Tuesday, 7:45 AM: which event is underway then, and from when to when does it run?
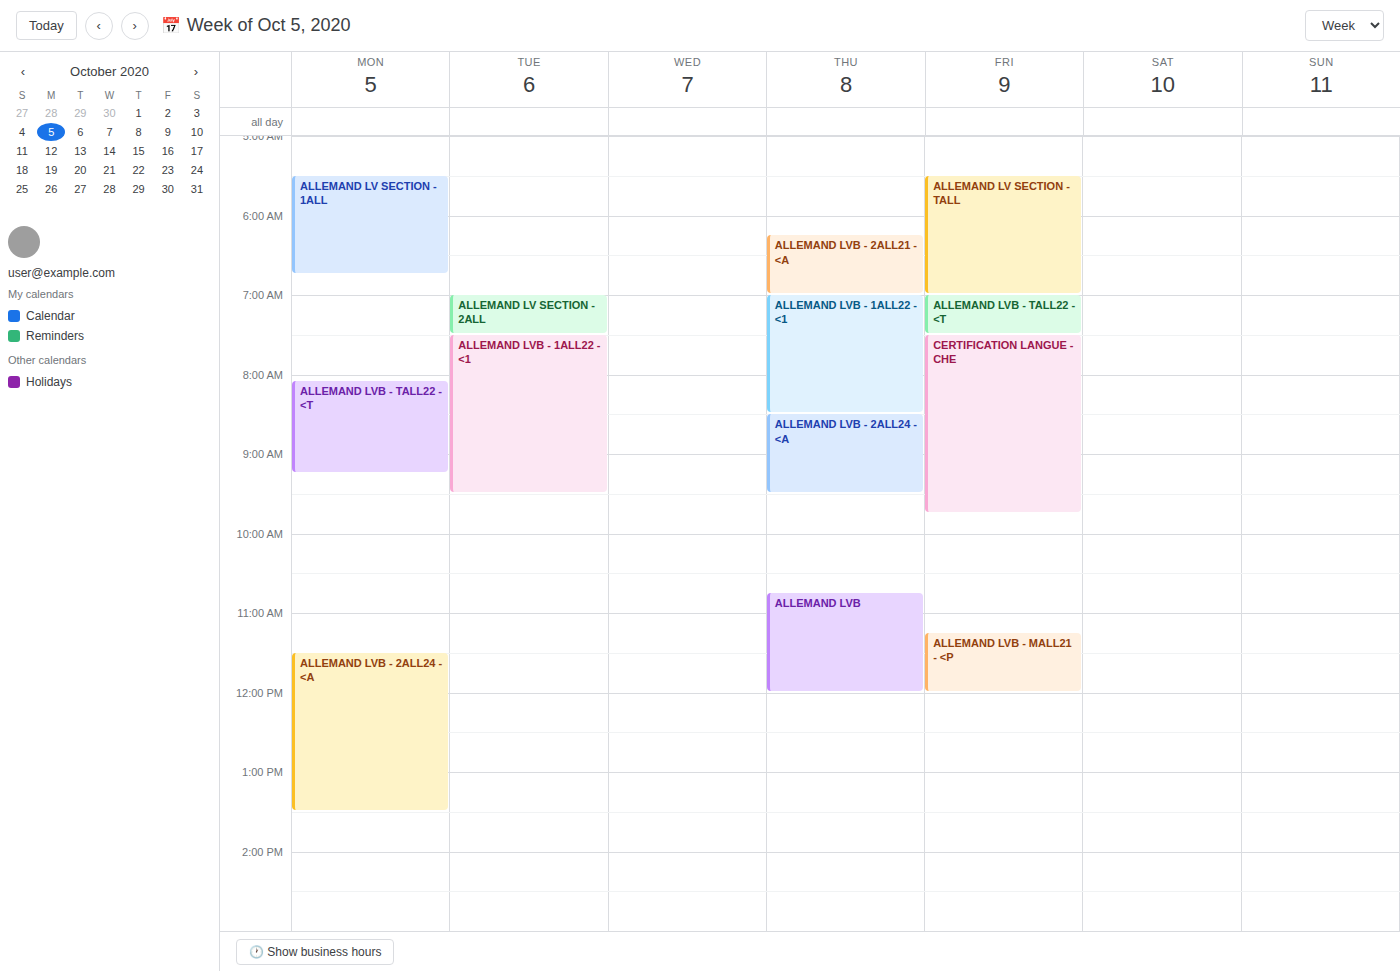
"ALLEMAND LVB - 1ALL22 - <1", 7:30 AM to 9:30 AM